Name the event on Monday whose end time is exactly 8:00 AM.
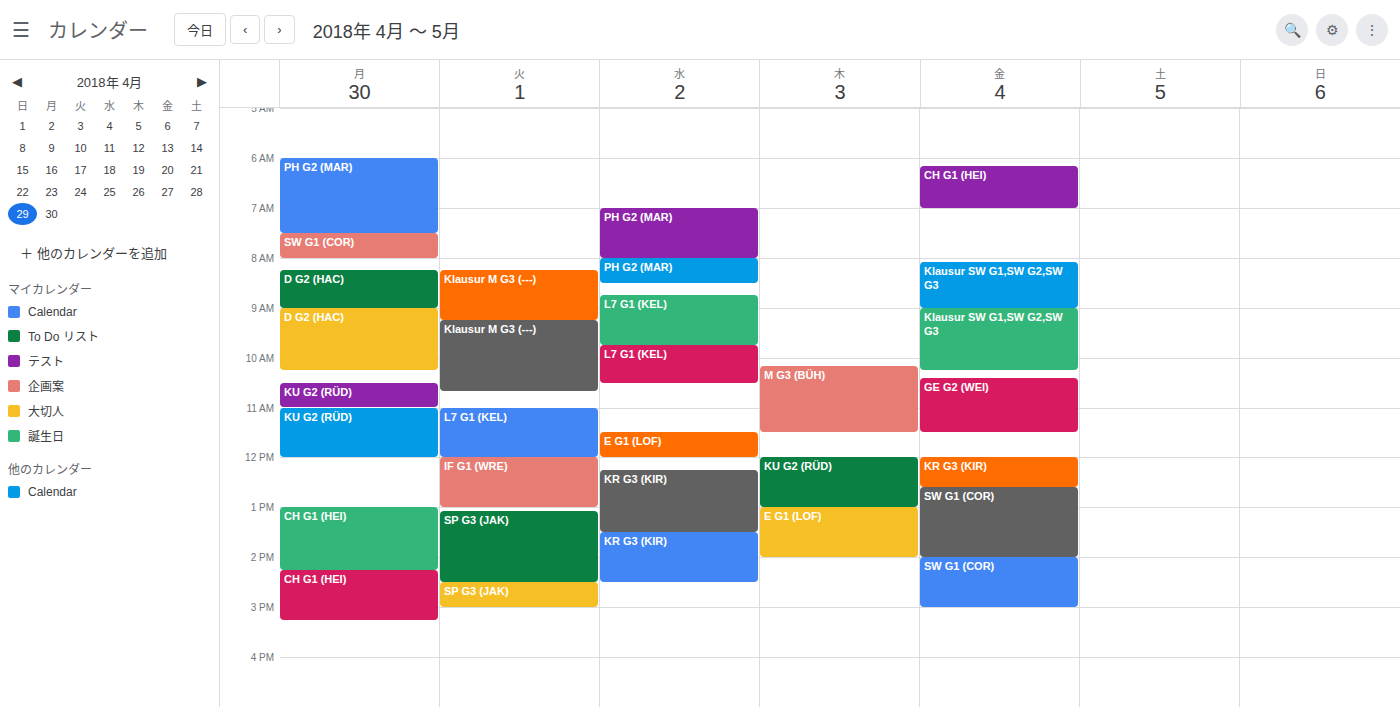
"SW G1 (COR)"